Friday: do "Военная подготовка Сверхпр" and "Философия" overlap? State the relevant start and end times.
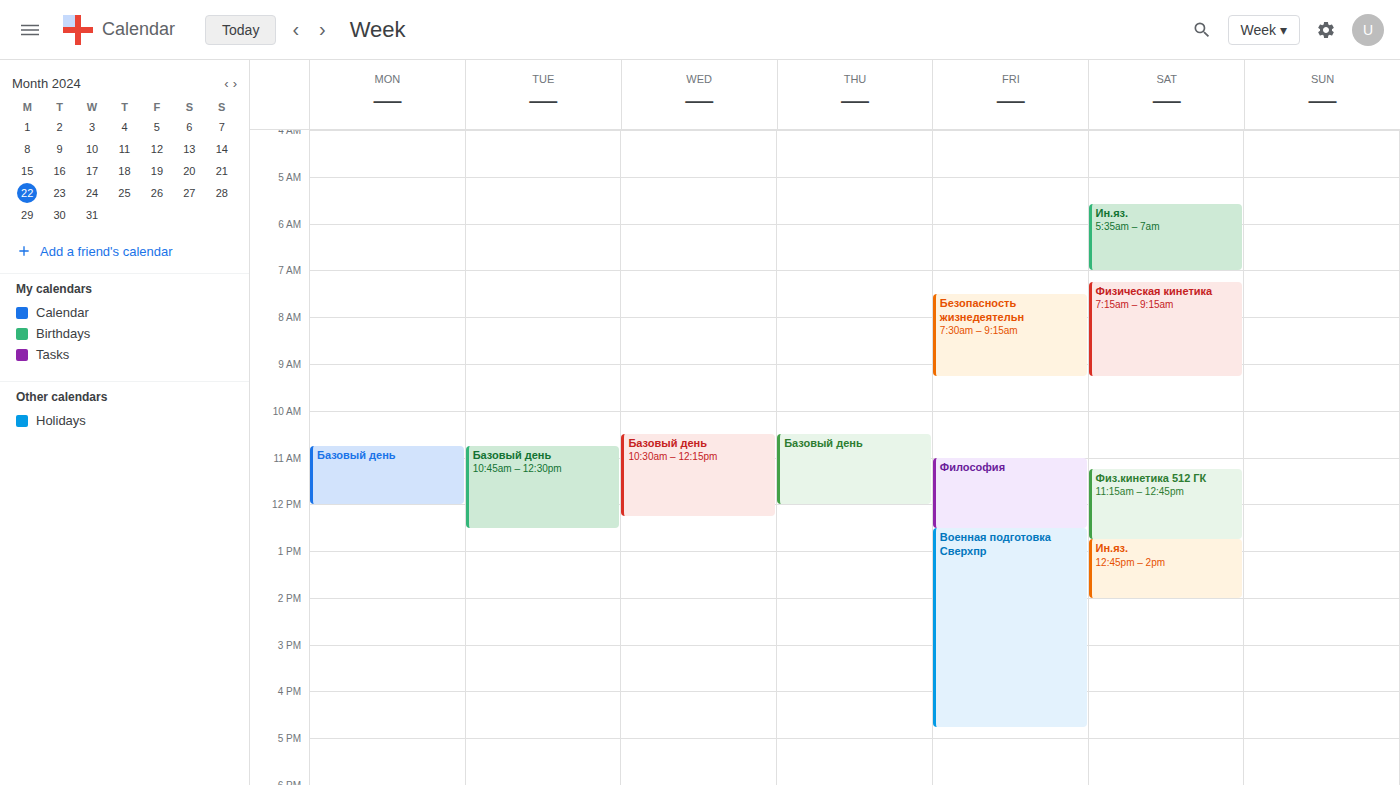
"Философия" ends at 12:30 PM, exactly when "Военная подготовка Сверхпр" starts -- they touch but do not overlap.